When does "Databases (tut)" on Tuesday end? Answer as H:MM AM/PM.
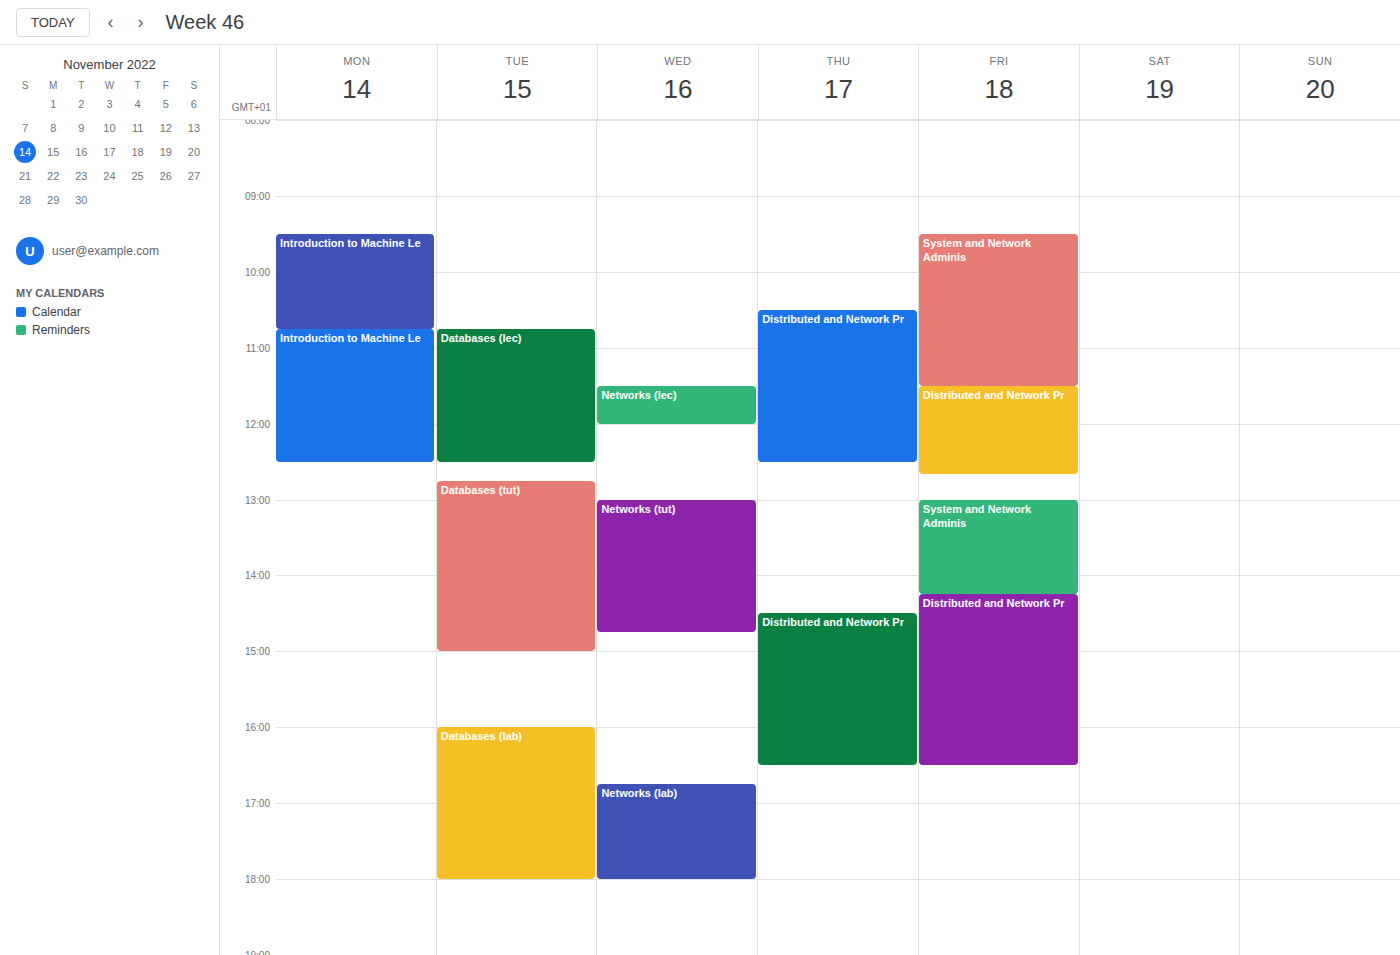
3:00 PM